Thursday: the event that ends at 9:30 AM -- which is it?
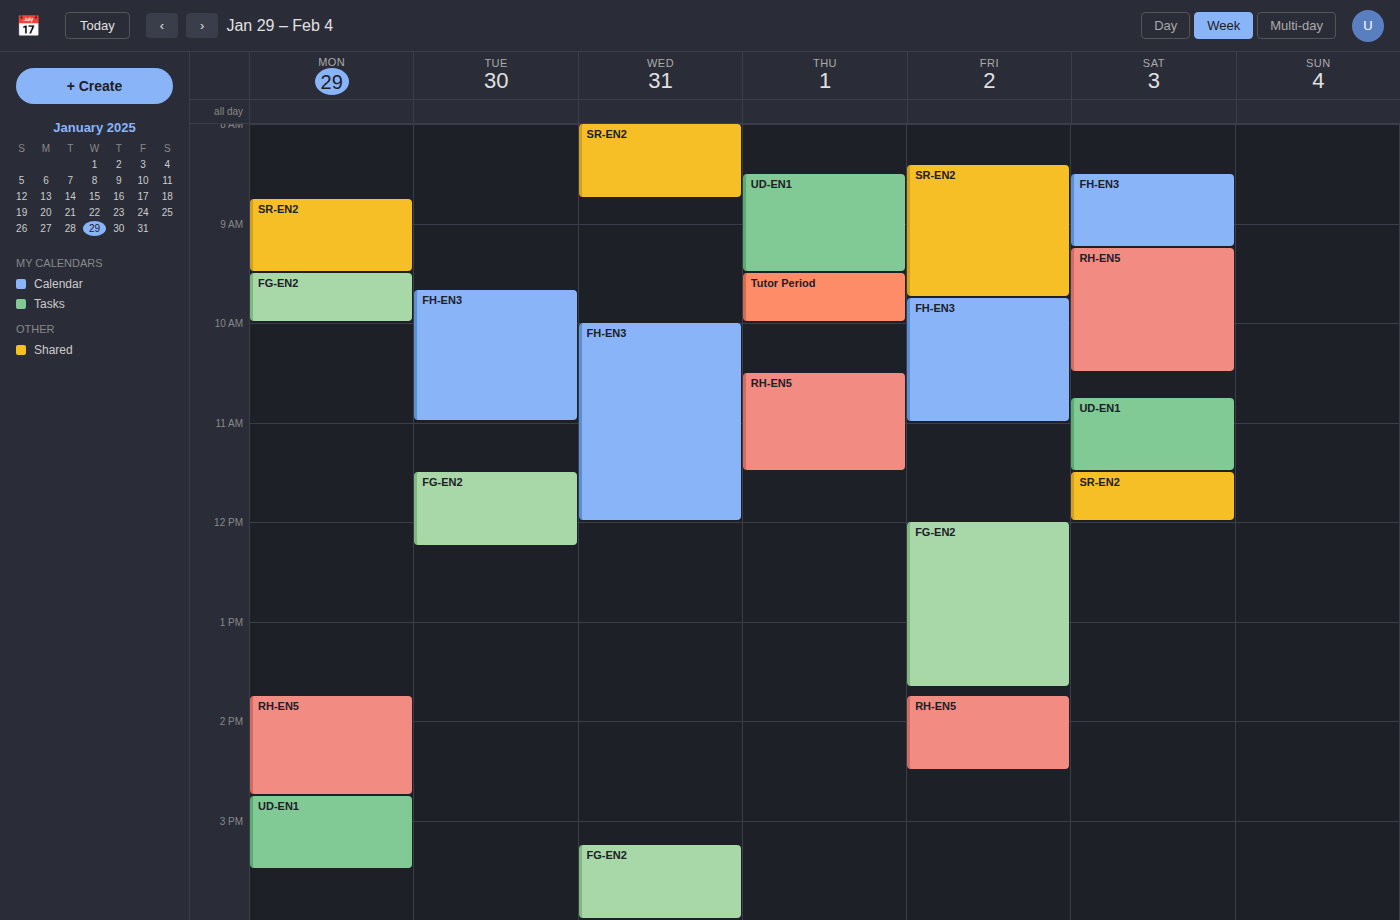
"UD-EN1"